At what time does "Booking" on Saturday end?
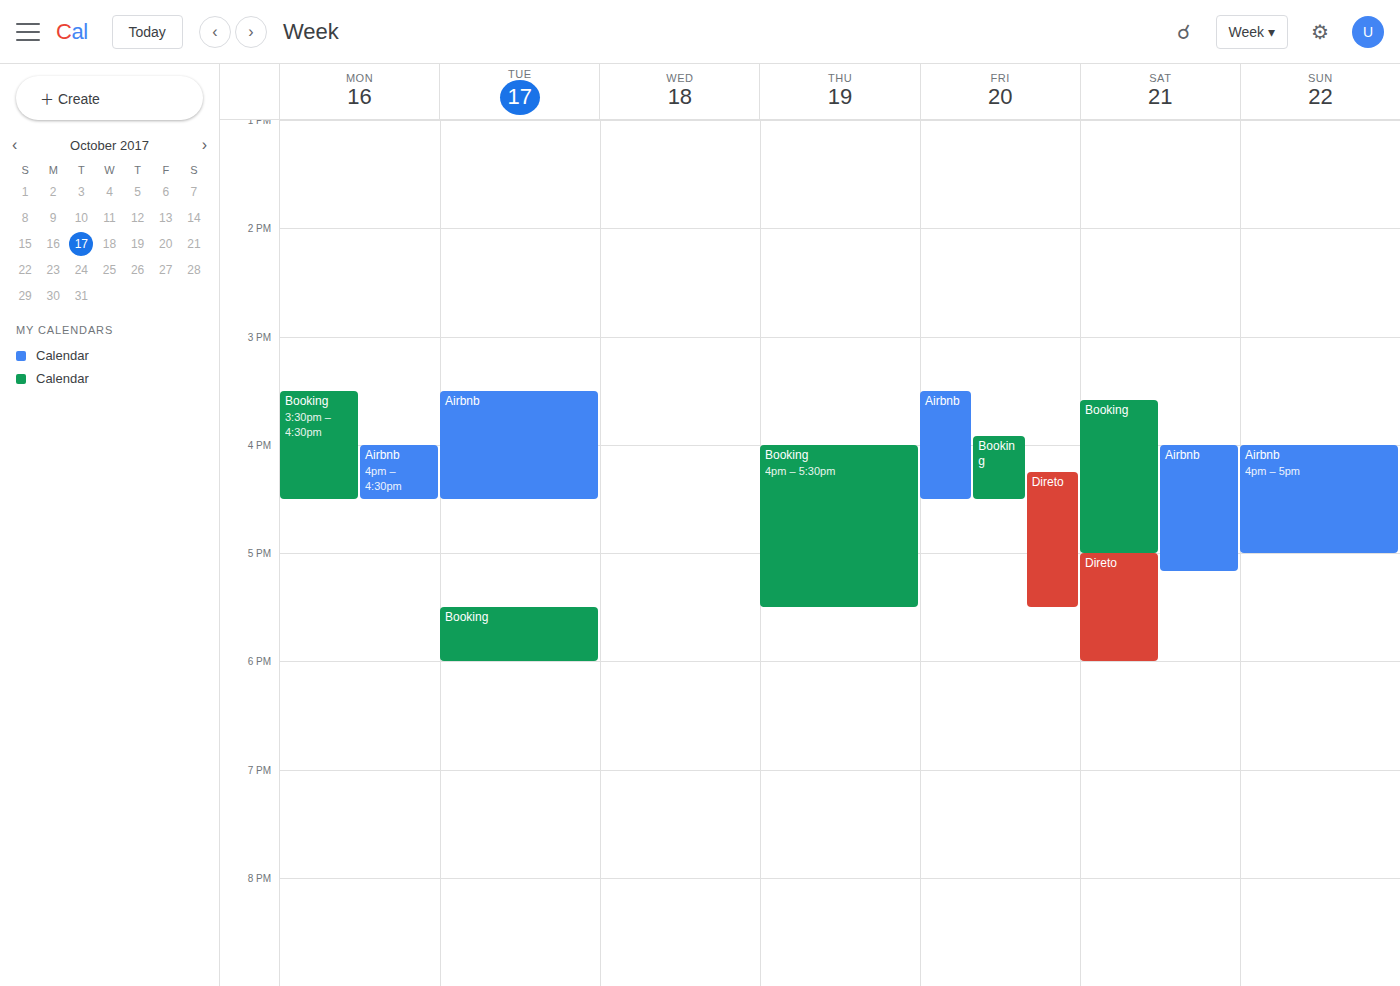
5:00 PM